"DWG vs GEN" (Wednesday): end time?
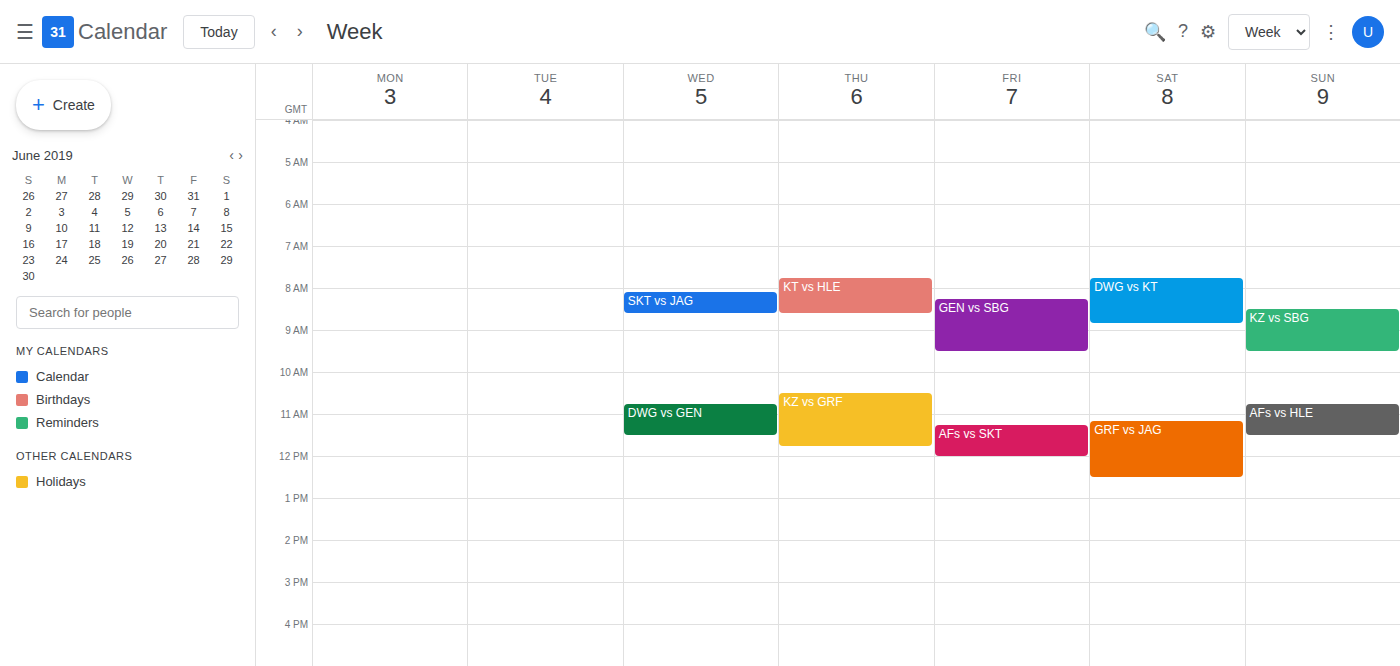
11:30 AM